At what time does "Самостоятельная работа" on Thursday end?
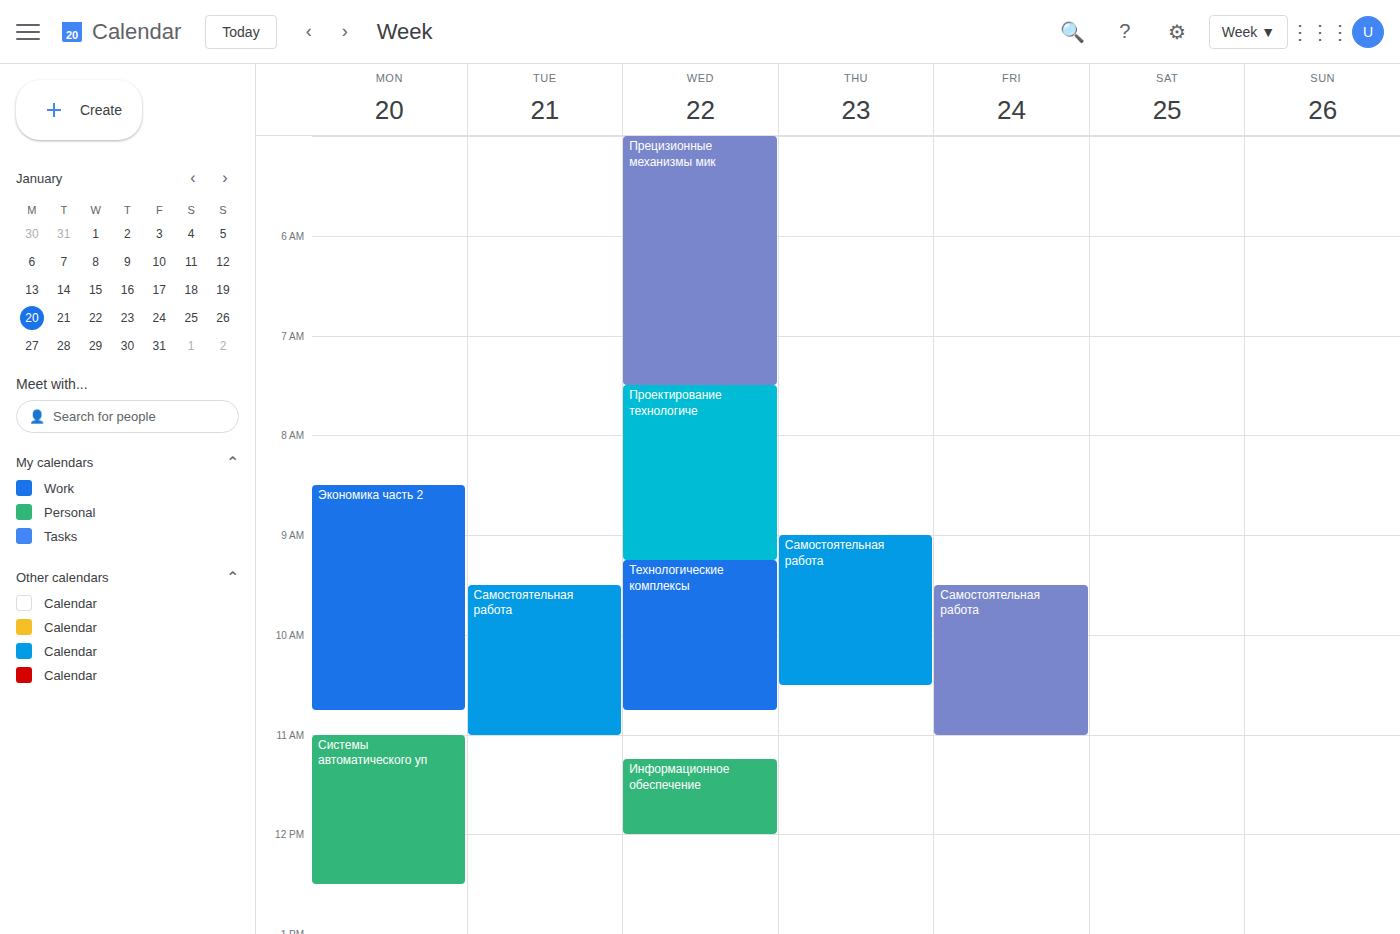
10:30